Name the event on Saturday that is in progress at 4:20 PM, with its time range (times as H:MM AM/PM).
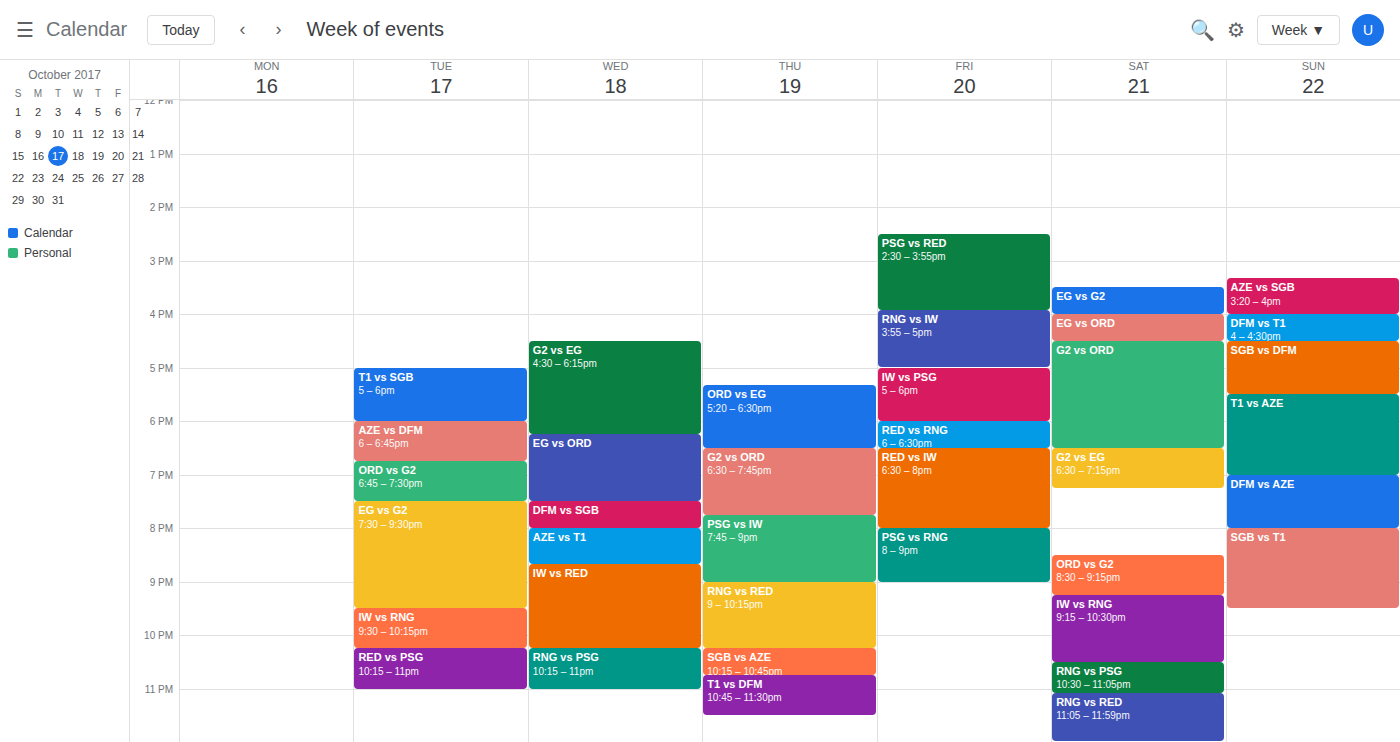
"EG vs ORD", 4:00 PM to 4:30 PM